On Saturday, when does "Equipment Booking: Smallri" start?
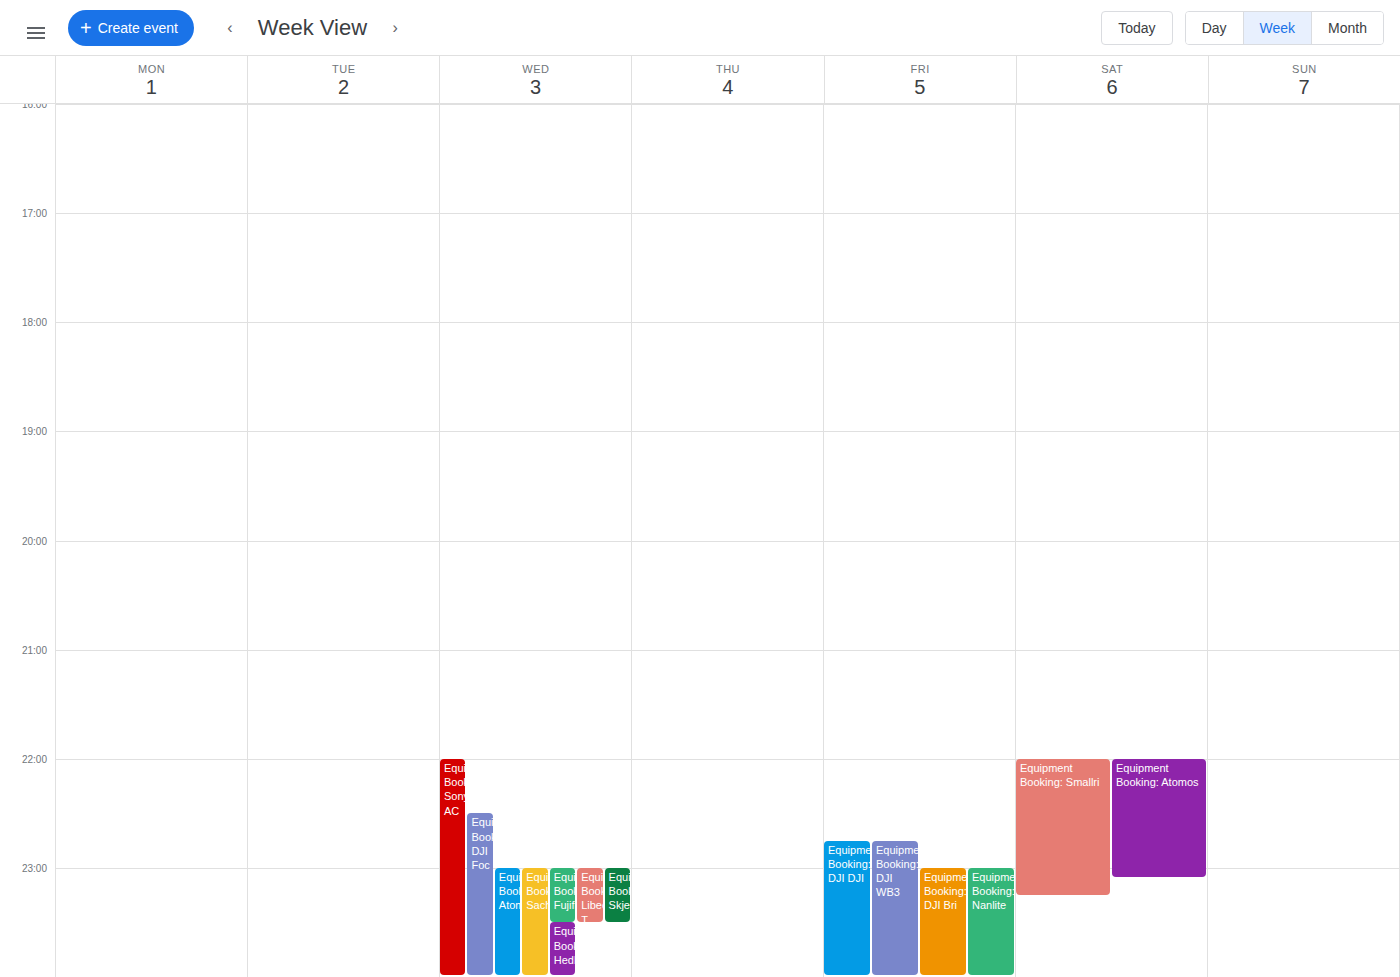
10:00 PM